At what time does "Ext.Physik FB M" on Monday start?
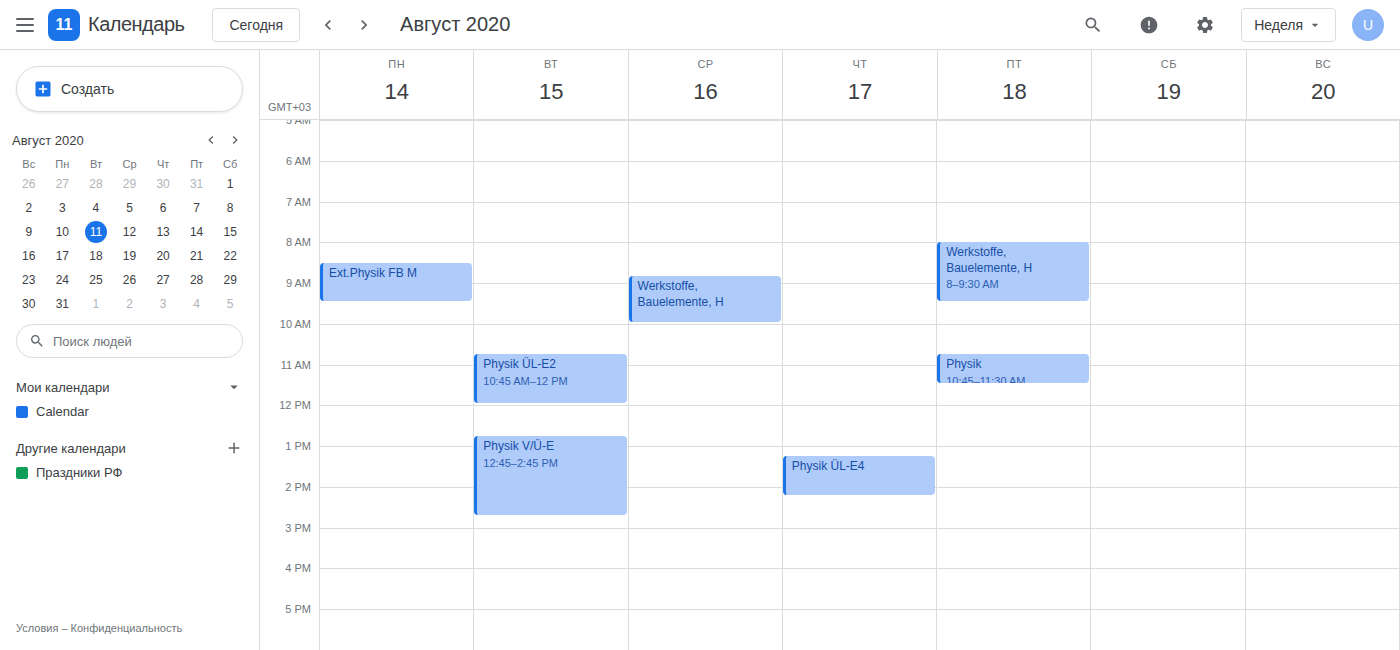
8:30 AM